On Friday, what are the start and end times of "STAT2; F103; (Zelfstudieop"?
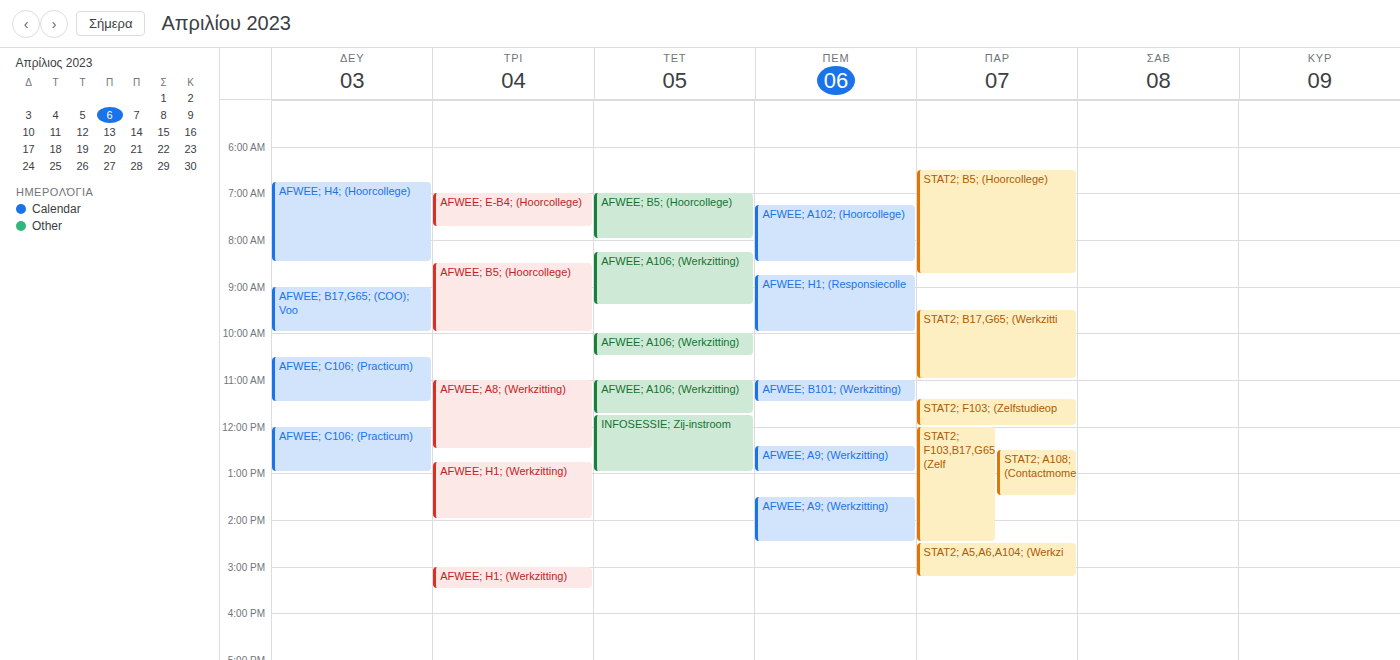
11:25 AM to 12:00 PM